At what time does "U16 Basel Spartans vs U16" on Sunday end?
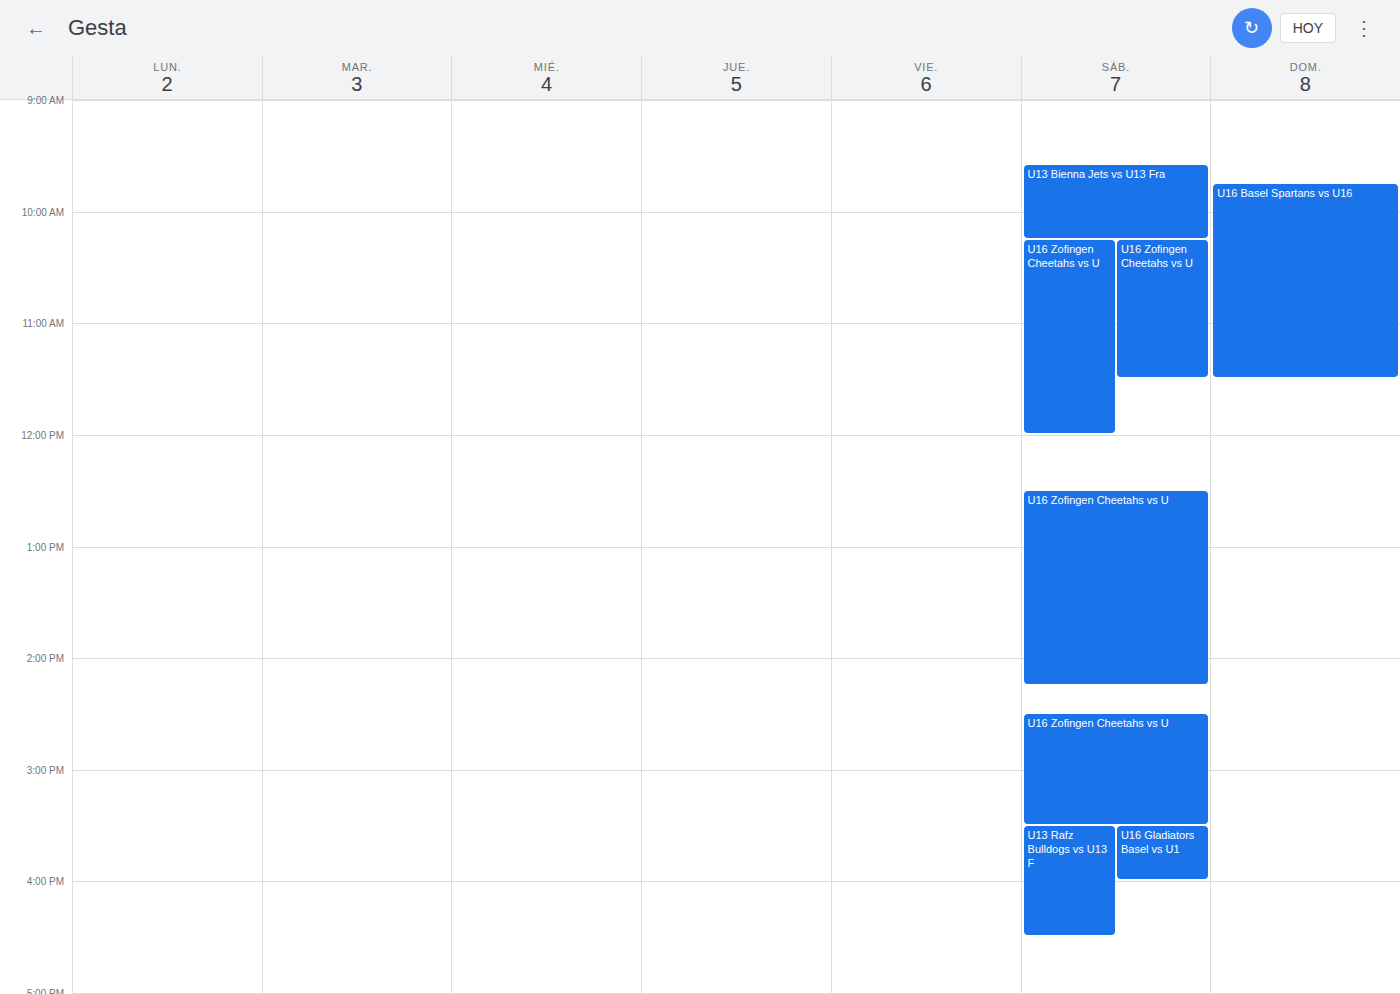
11:30